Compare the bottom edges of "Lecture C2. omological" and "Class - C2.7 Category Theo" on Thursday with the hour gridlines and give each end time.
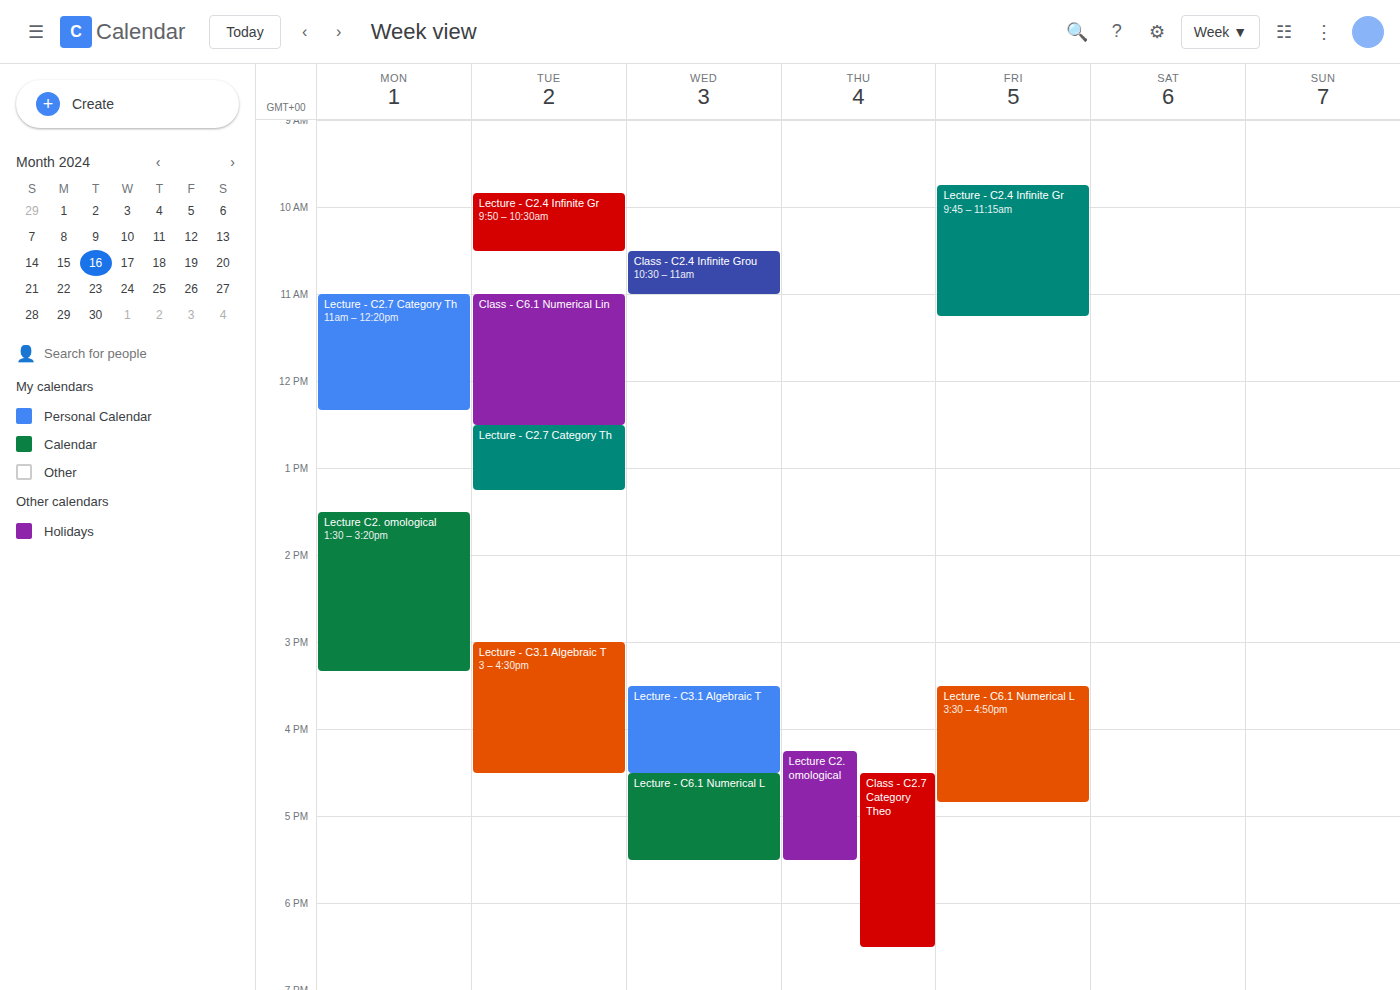
"Lecture C2. omological": 5:30 PM, halfway between the 5 PM and 6 PM lines. "Class - C2.7 Category Theo": 6:30 PM, halfway between the 6 PM and 7 PM lines.